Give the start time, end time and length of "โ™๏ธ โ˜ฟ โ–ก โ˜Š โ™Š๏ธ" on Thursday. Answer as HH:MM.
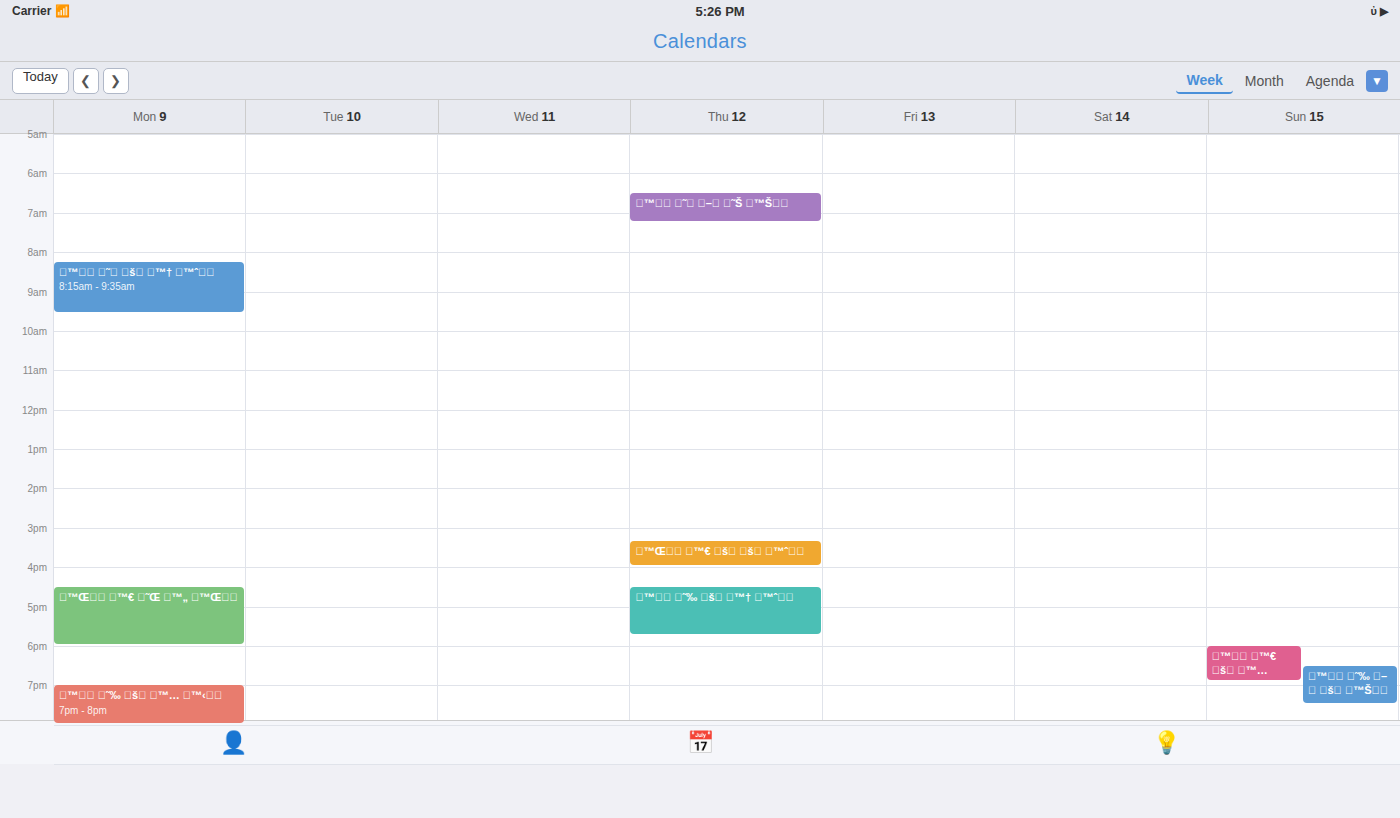
06:30 to 07:15, 45 minutes